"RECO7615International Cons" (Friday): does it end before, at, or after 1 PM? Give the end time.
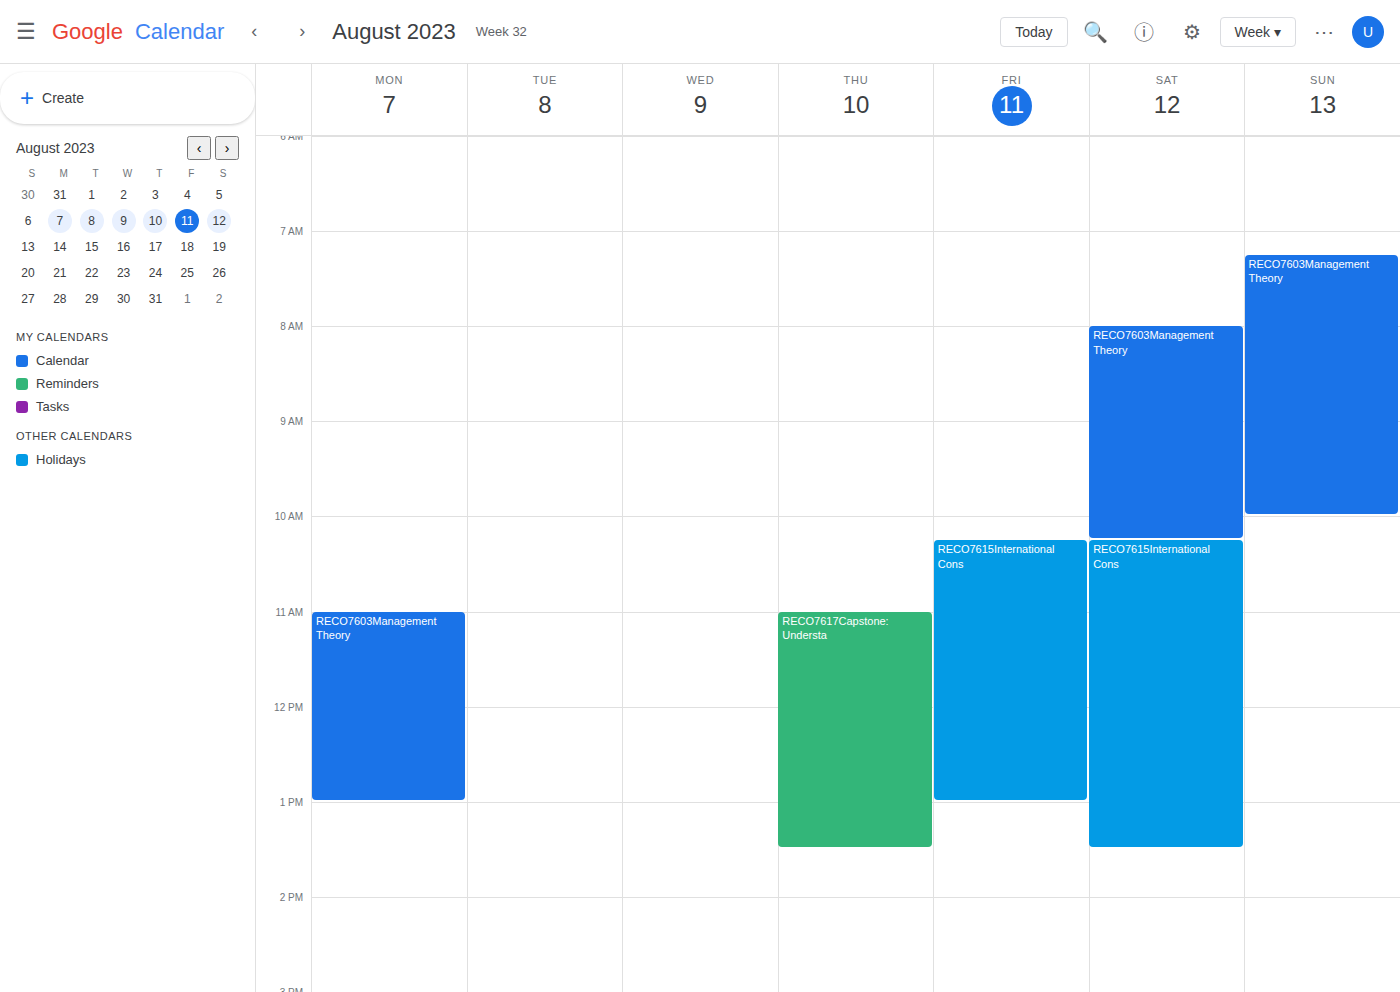
1:00 PM -- exactly at 1 PM, on the 1 PM line.